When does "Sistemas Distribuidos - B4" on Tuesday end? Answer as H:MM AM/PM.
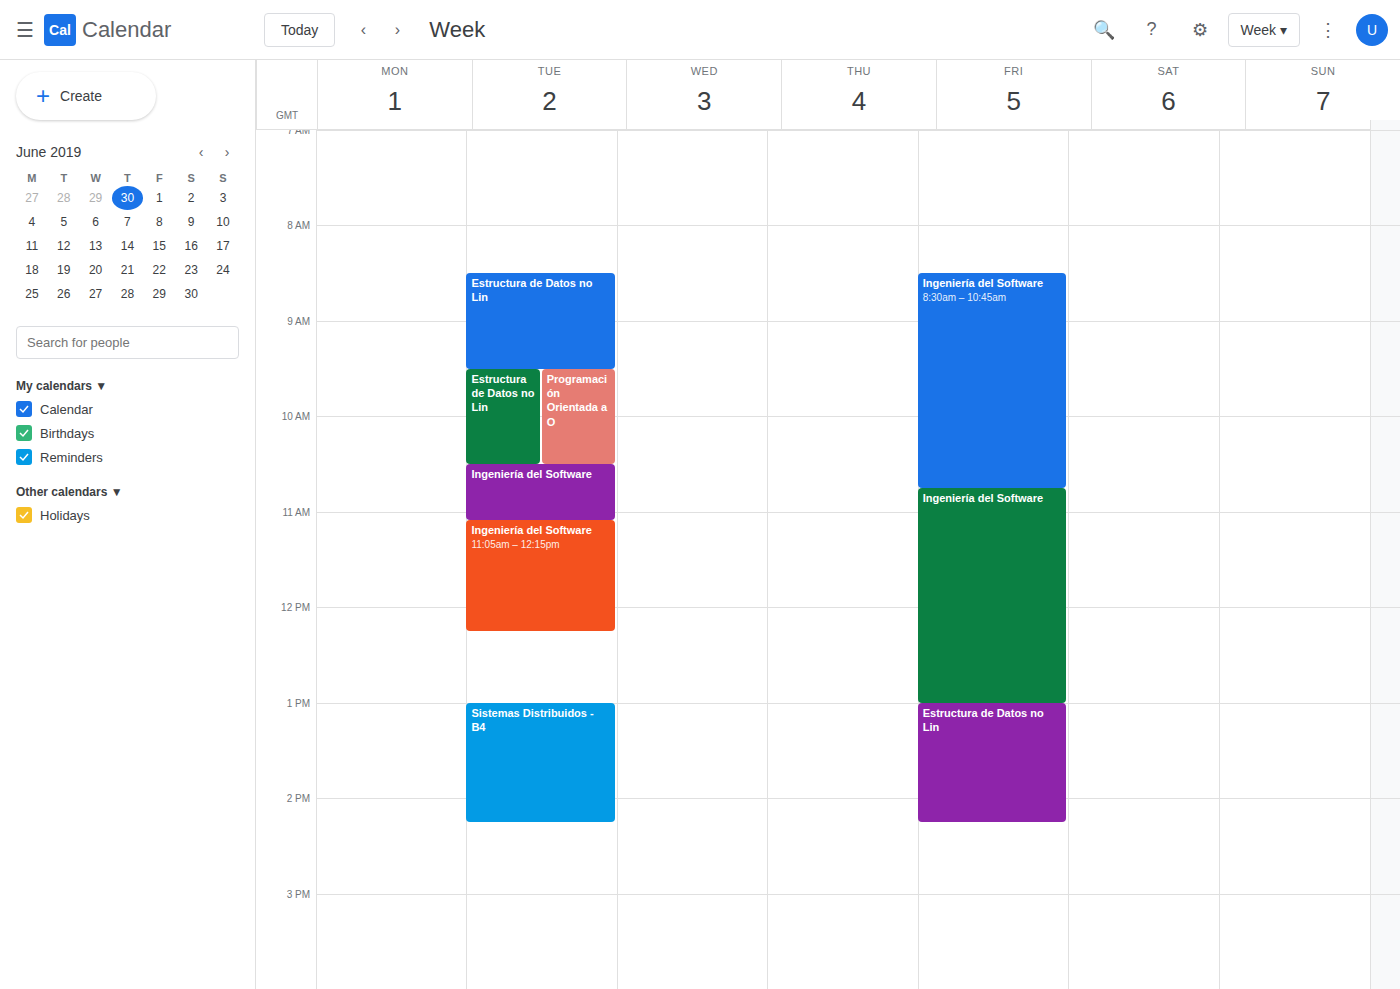
2:15 PM